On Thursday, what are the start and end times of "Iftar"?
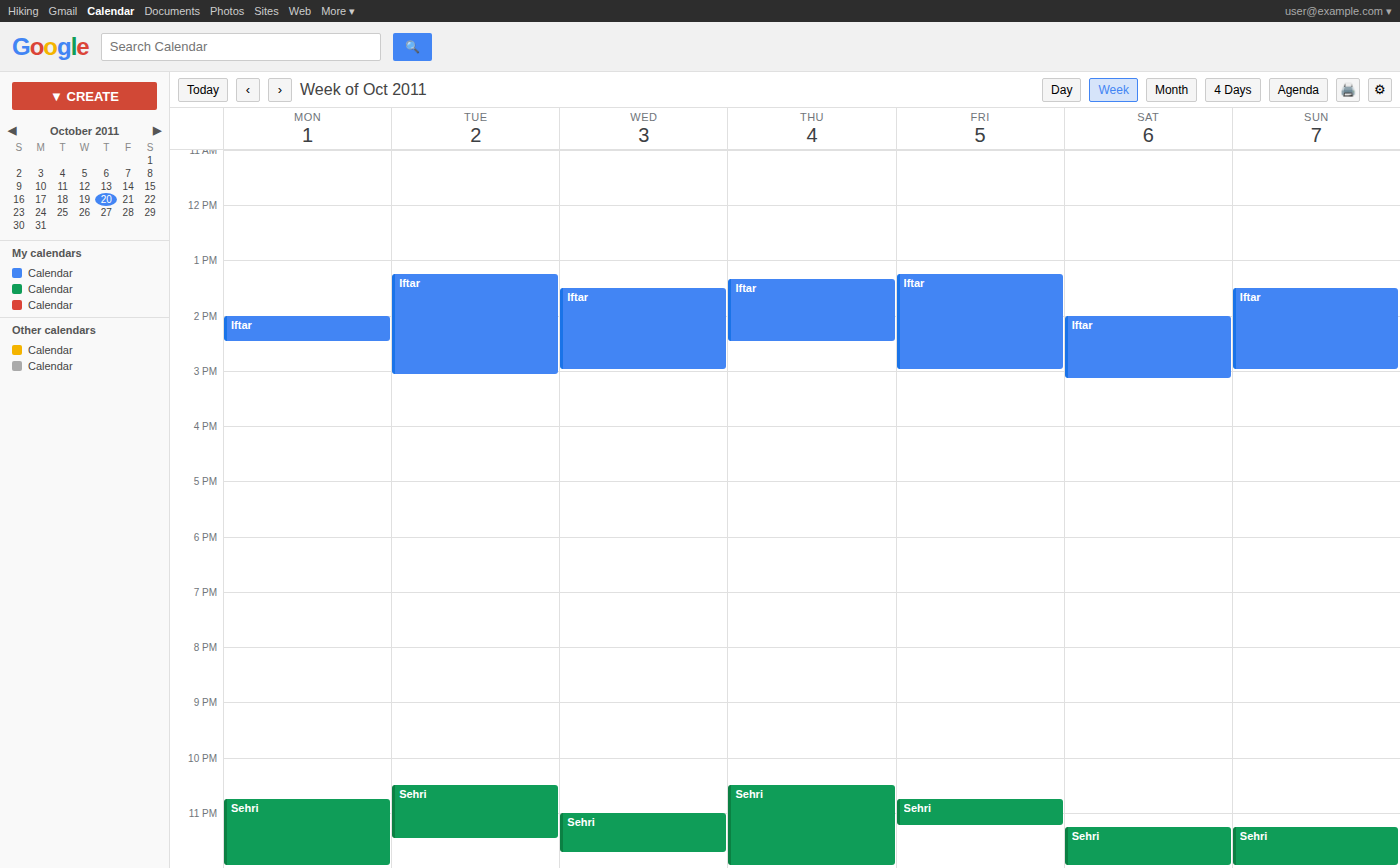
13:20 to 14:30